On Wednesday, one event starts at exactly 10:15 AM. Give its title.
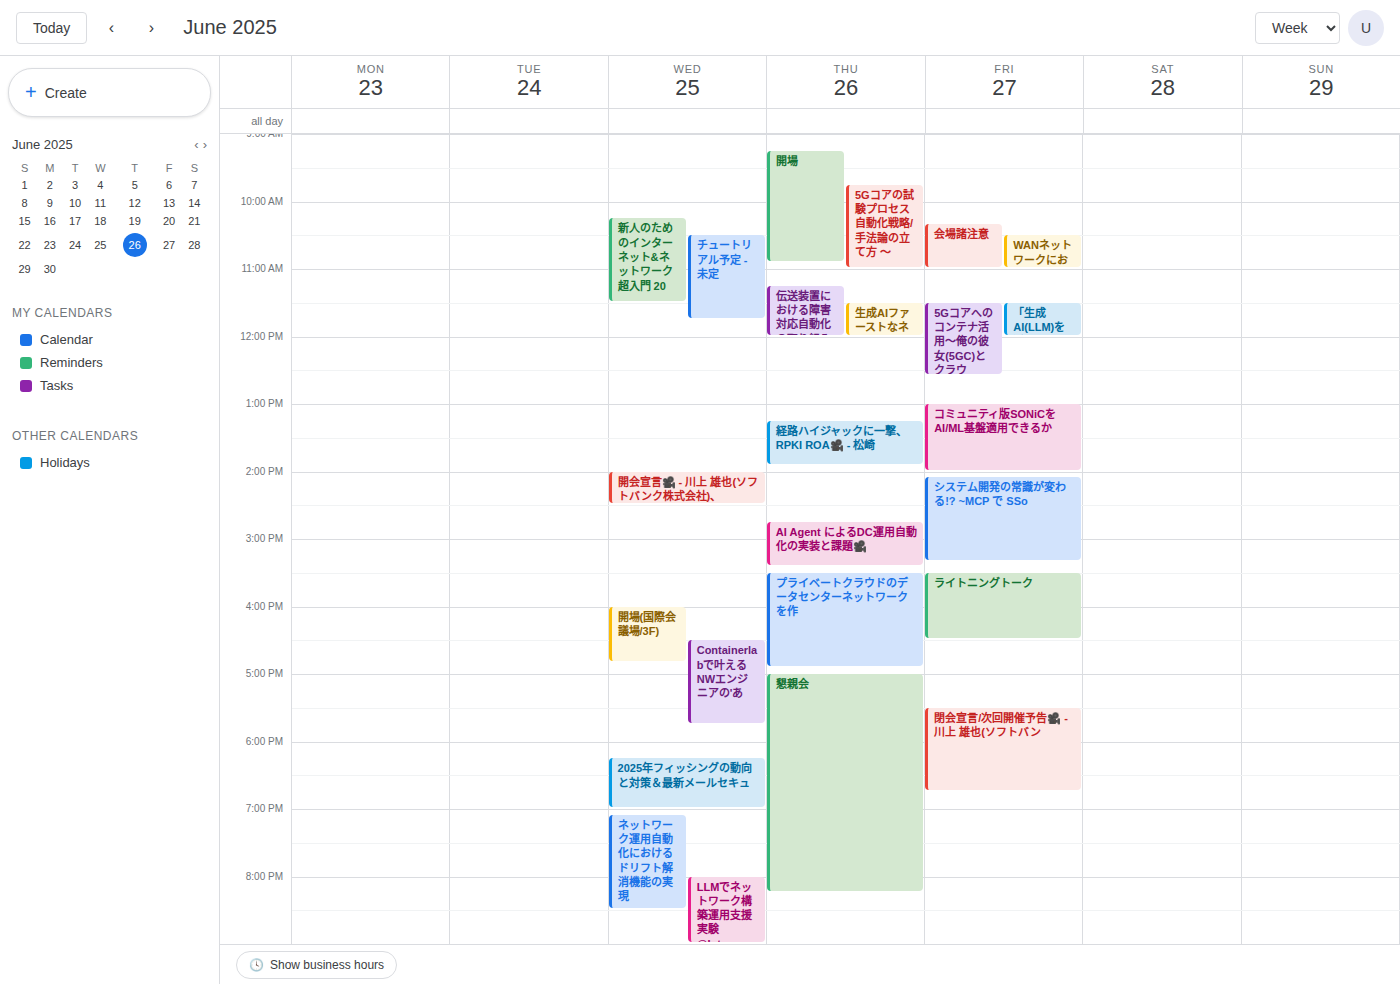
"新人のためのインターネット&ネットワーク超入門 20"